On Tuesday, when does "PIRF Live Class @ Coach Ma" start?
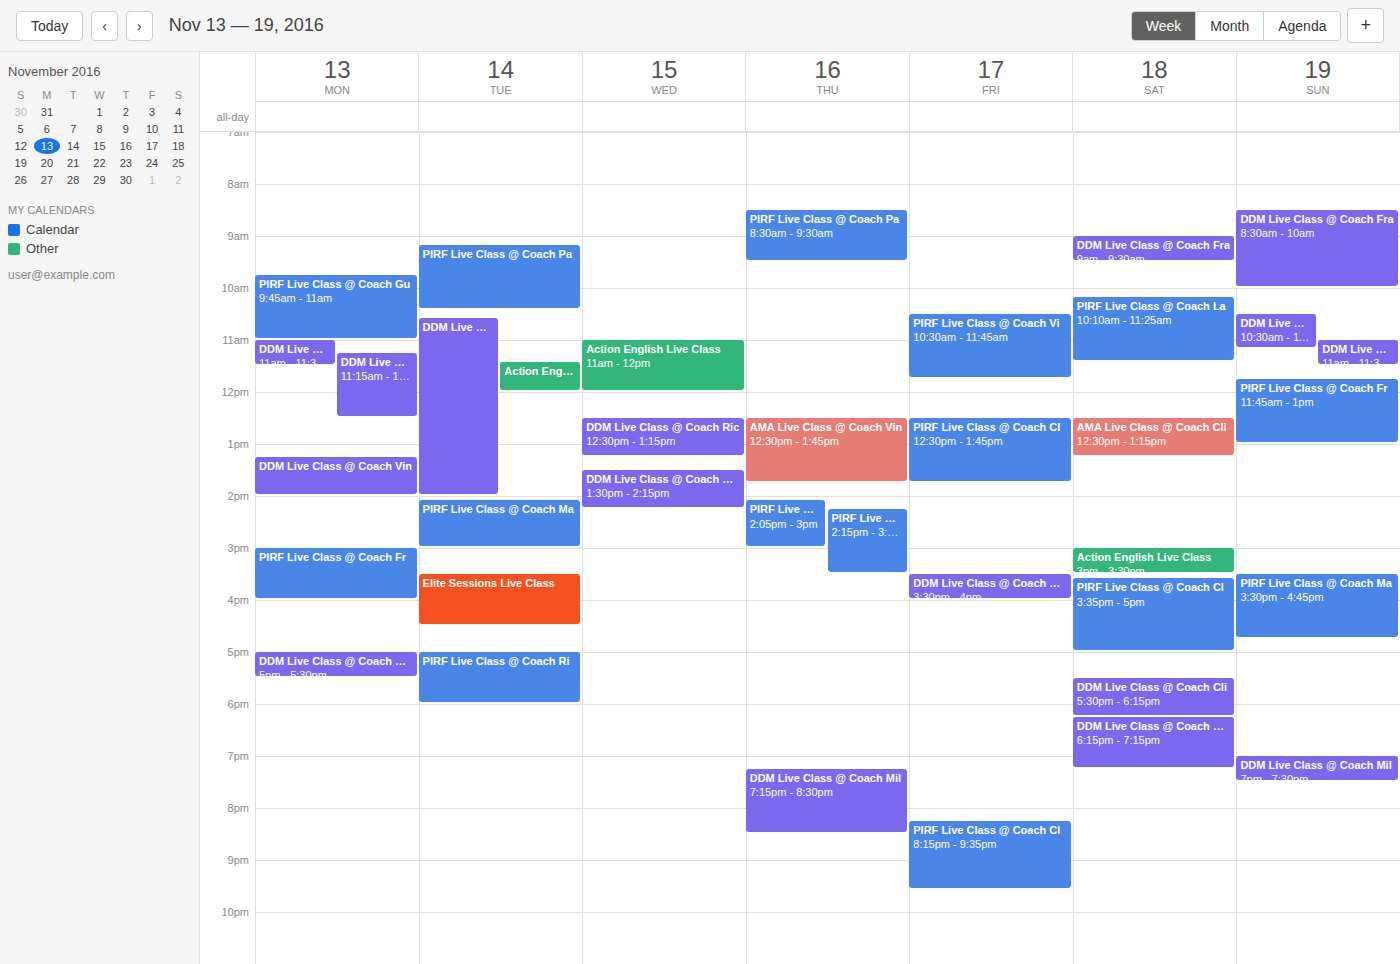
2:05 PM